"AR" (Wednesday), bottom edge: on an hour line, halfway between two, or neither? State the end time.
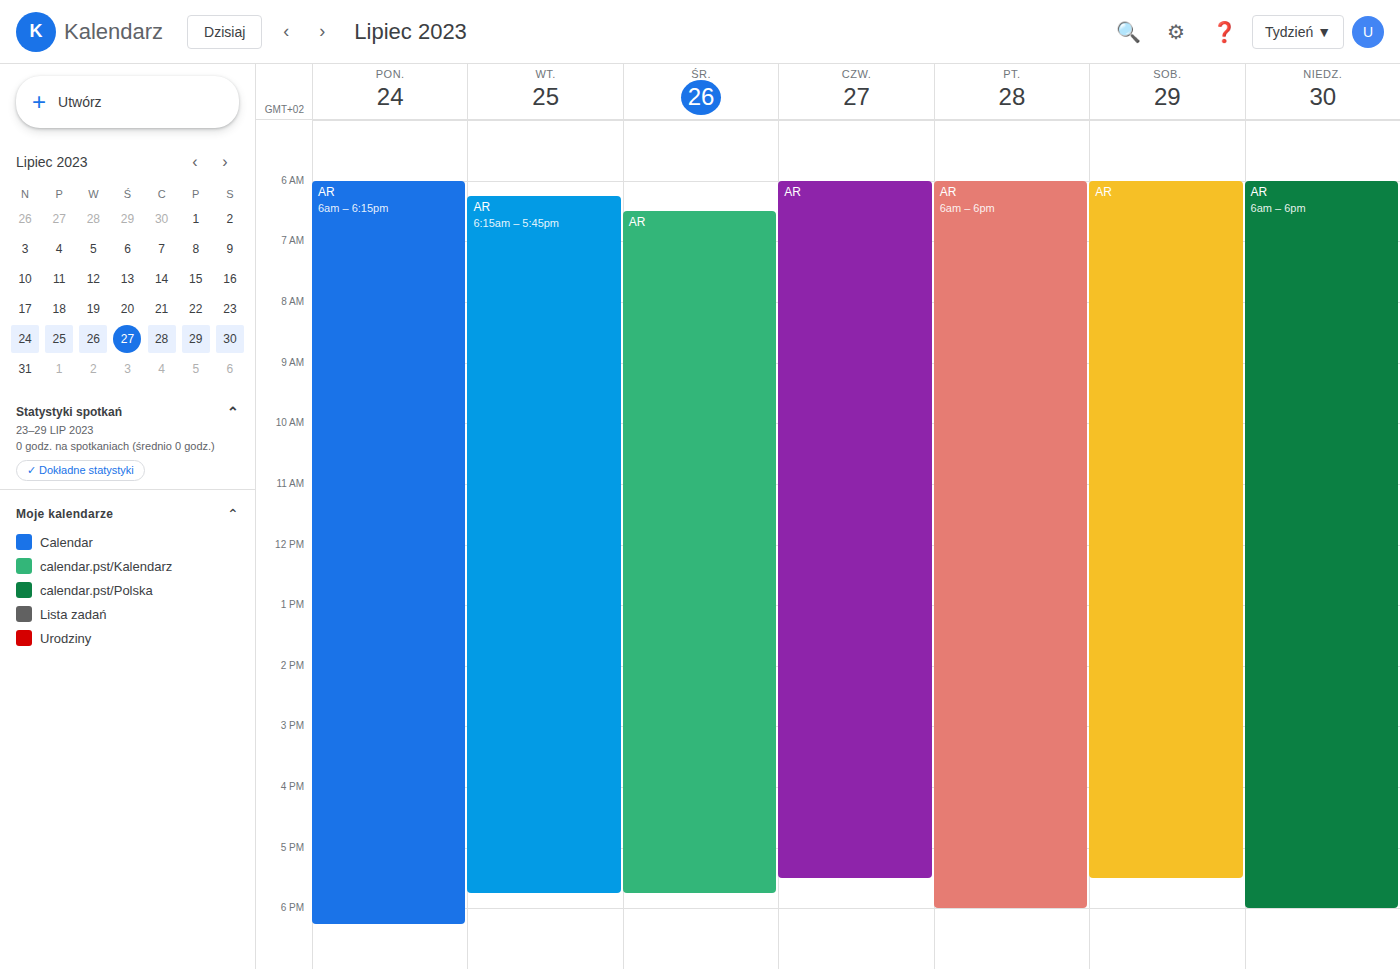
5:45 PM -- neither: three quarters of the way from the 5 PM line to the 6 PM line.